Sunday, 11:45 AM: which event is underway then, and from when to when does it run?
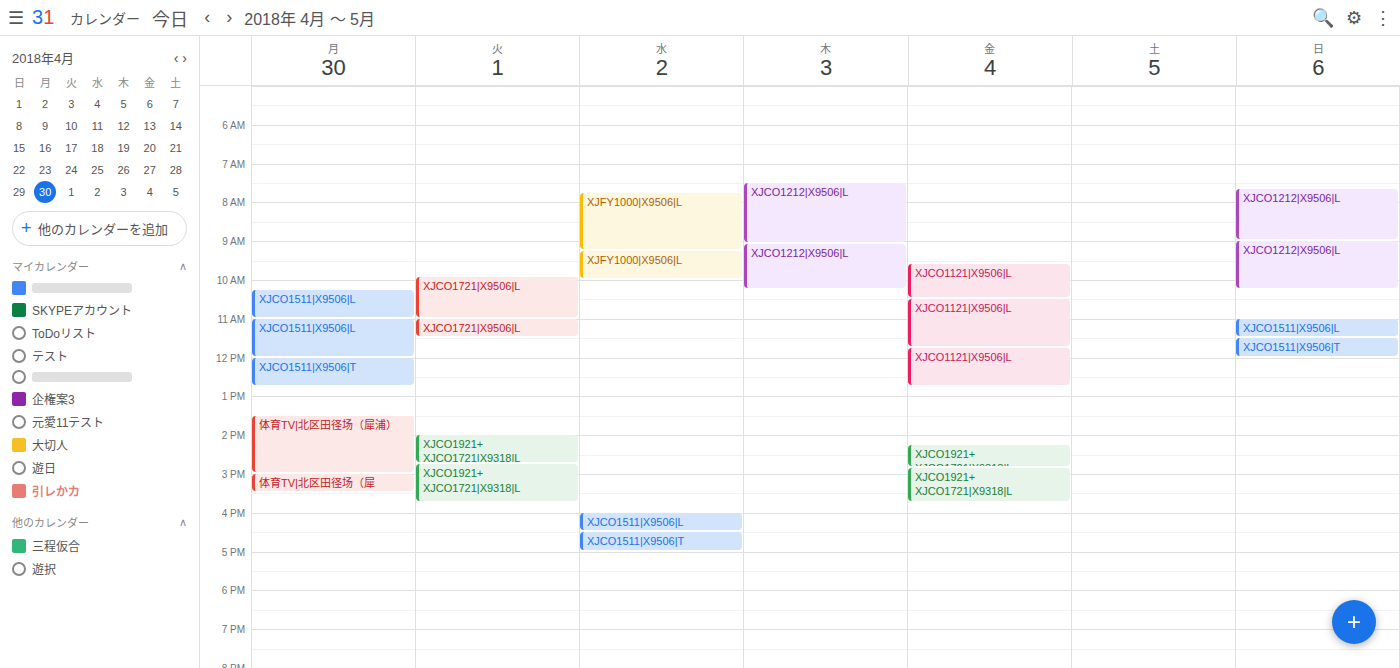
"XJCO1511|X9506|T", 11:30 AM to 12:00 PM